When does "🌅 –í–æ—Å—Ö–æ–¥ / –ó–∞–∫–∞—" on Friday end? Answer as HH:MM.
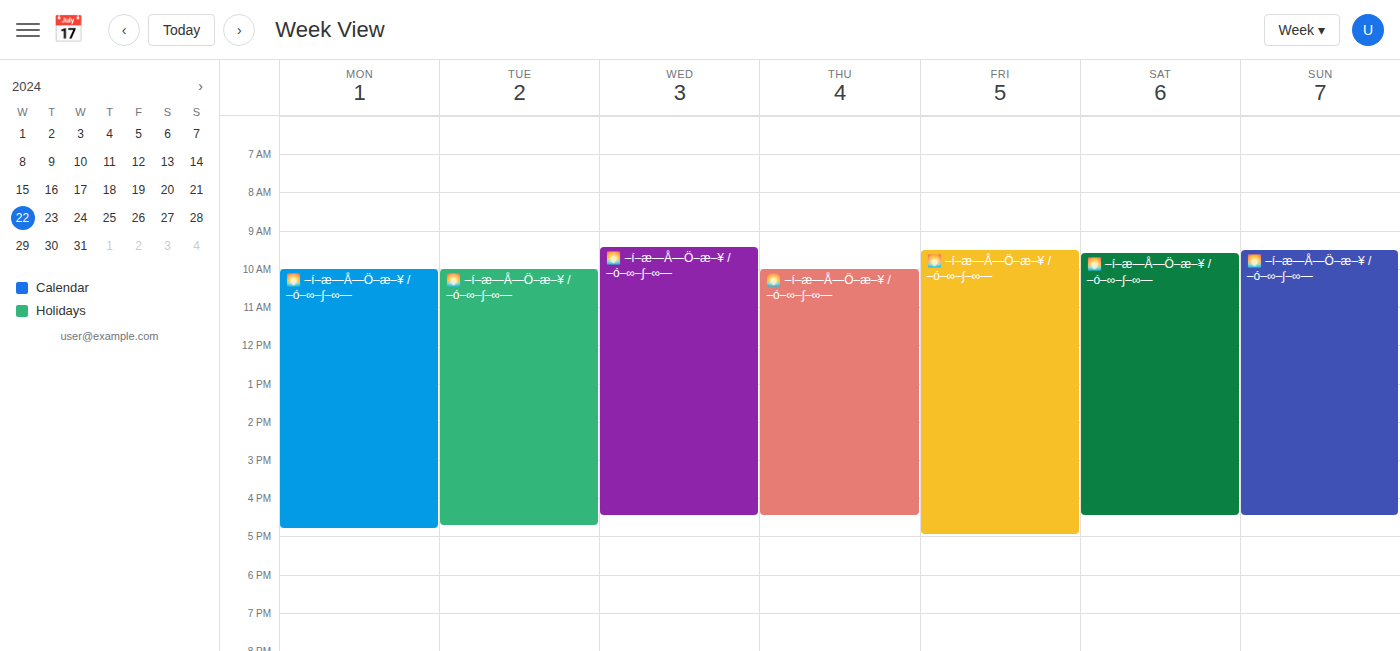
17:00